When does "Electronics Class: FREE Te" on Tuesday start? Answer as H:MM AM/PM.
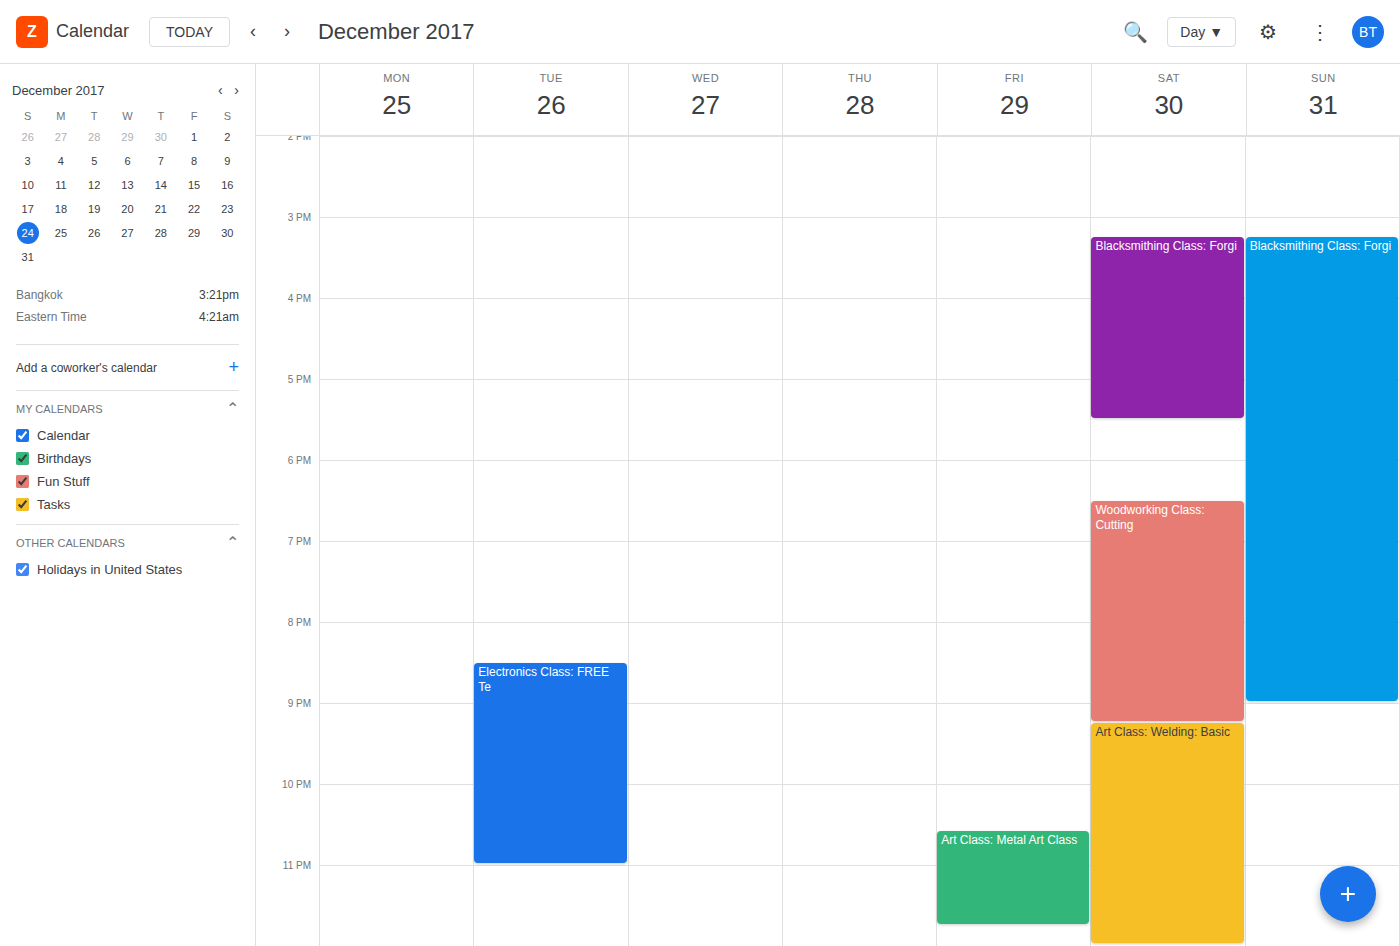
8:30 PM